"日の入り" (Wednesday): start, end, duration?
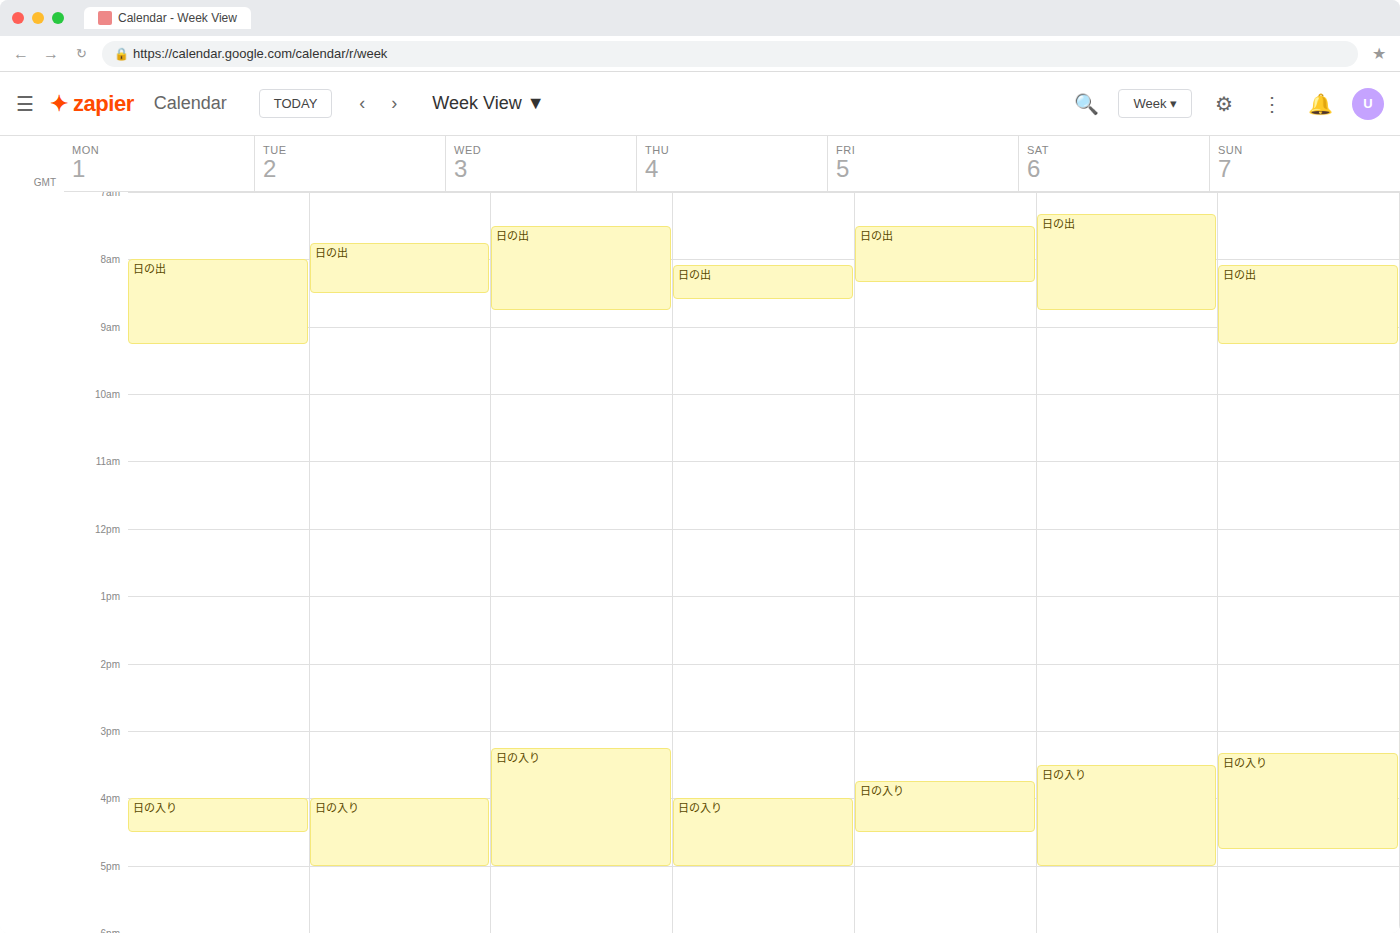
3:15 PM to 5:00 PM, 1 hour 45 minutes